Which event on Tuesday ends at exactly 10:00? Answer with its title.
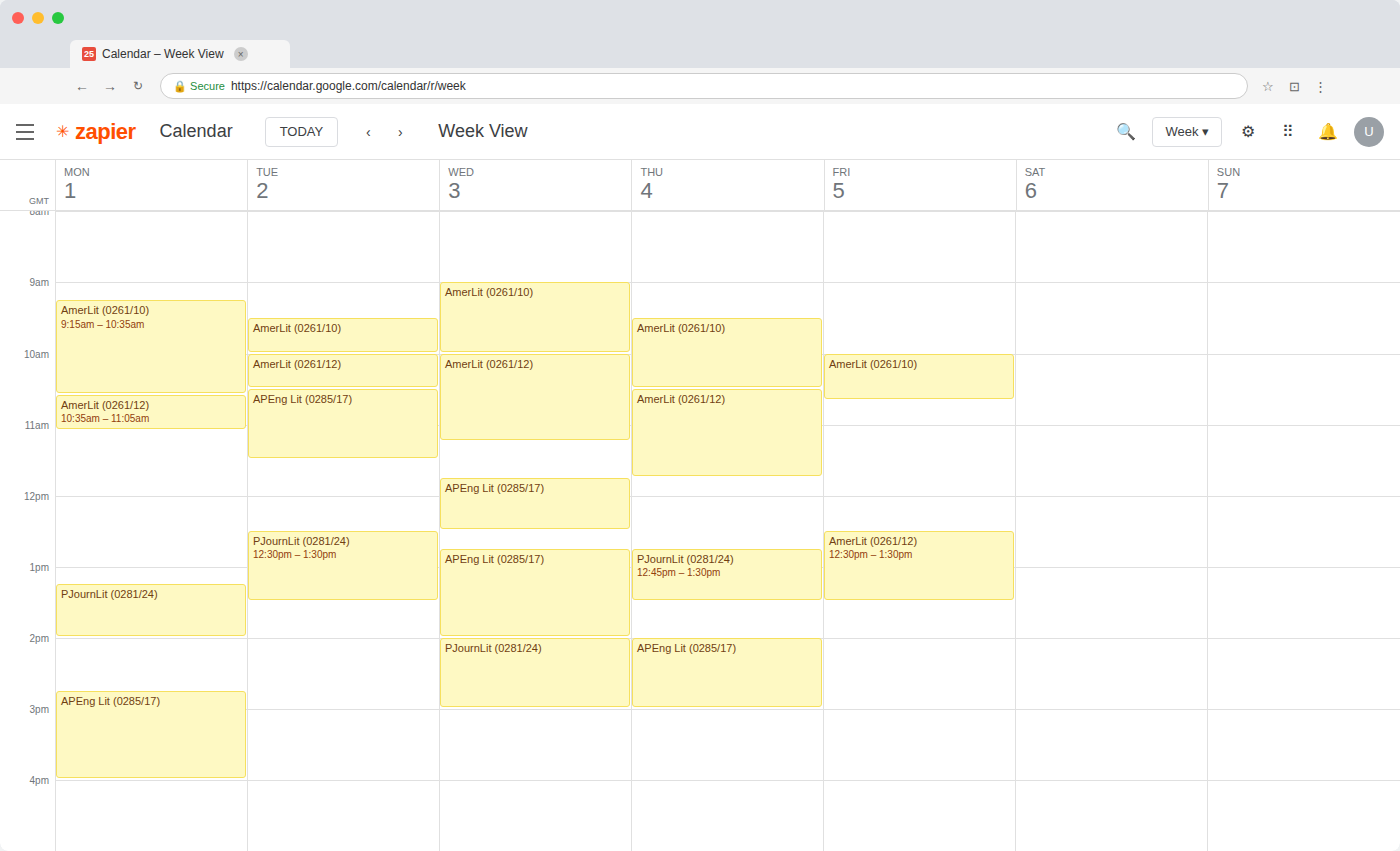
"AmerLit (0261/10)"